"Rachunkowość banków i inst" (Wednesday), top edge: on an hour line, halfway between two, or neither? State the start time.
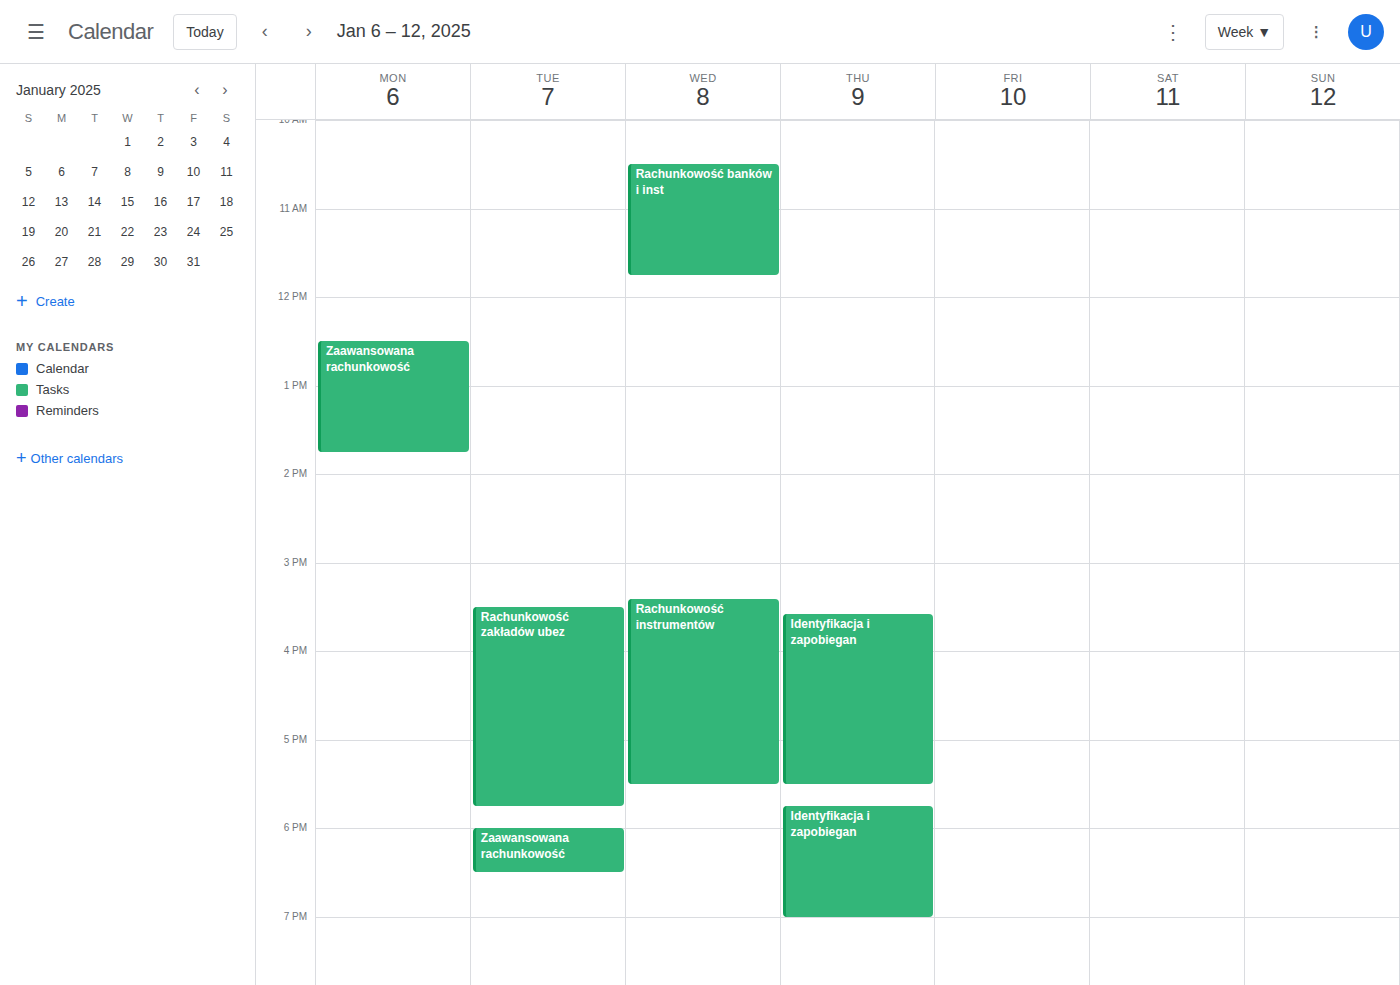
10:30 AM -- halfway between the 10 AM and 11 AM lines.